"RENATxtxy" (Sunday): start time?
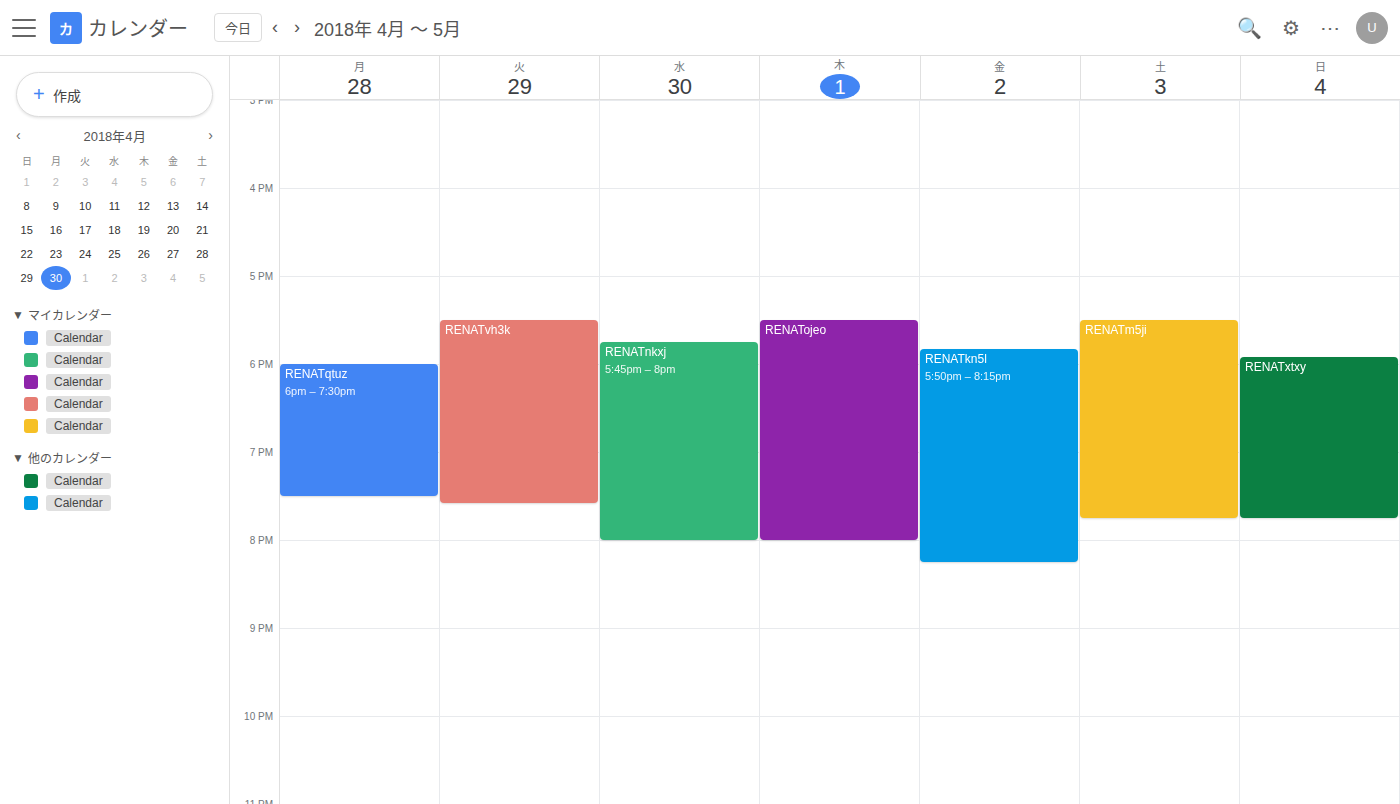
5:55 PM